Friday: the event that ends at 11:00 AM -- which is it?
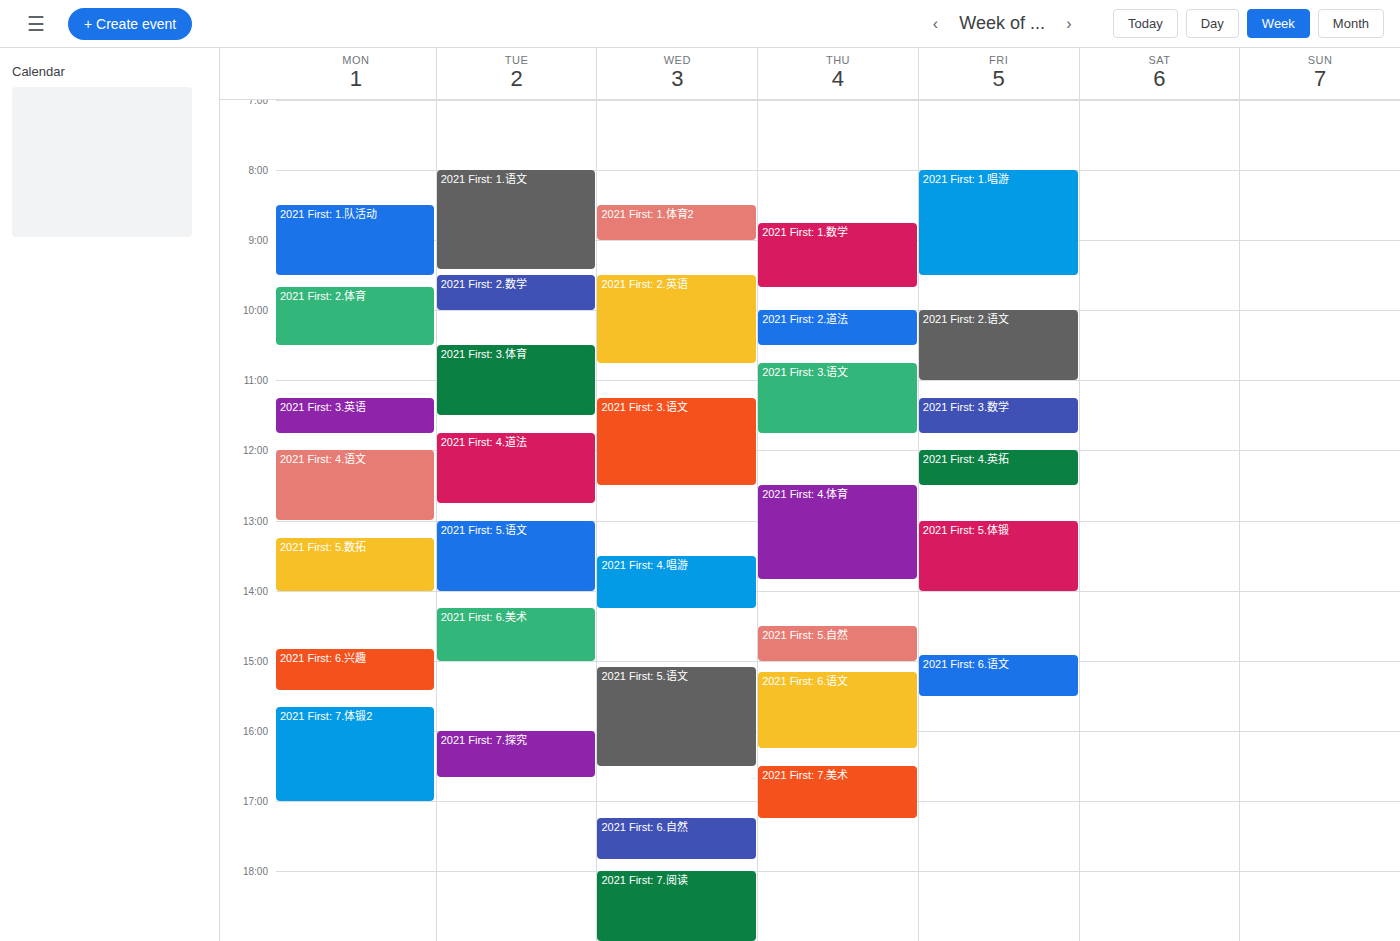
"2021 First: 2.语文"